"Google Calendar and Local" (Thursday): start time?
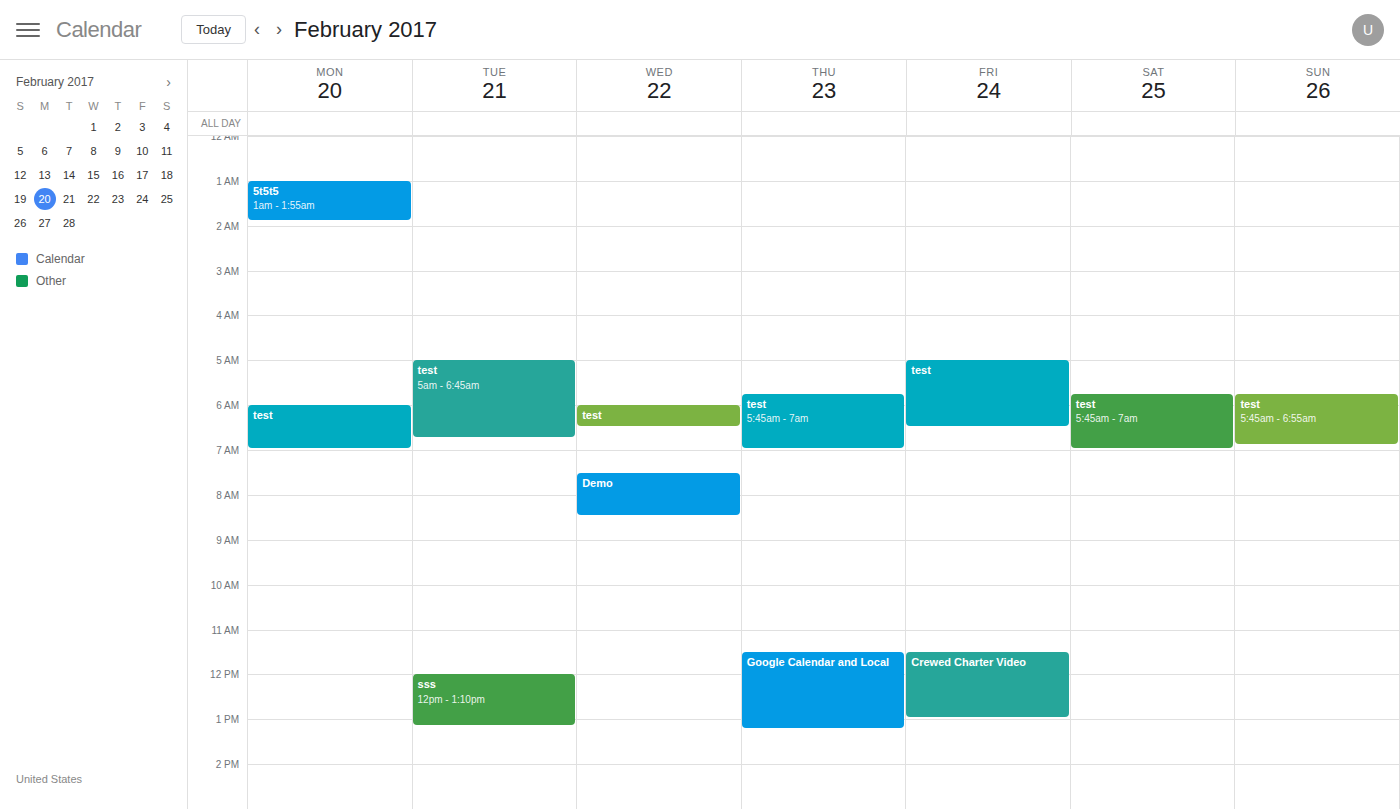
11:30